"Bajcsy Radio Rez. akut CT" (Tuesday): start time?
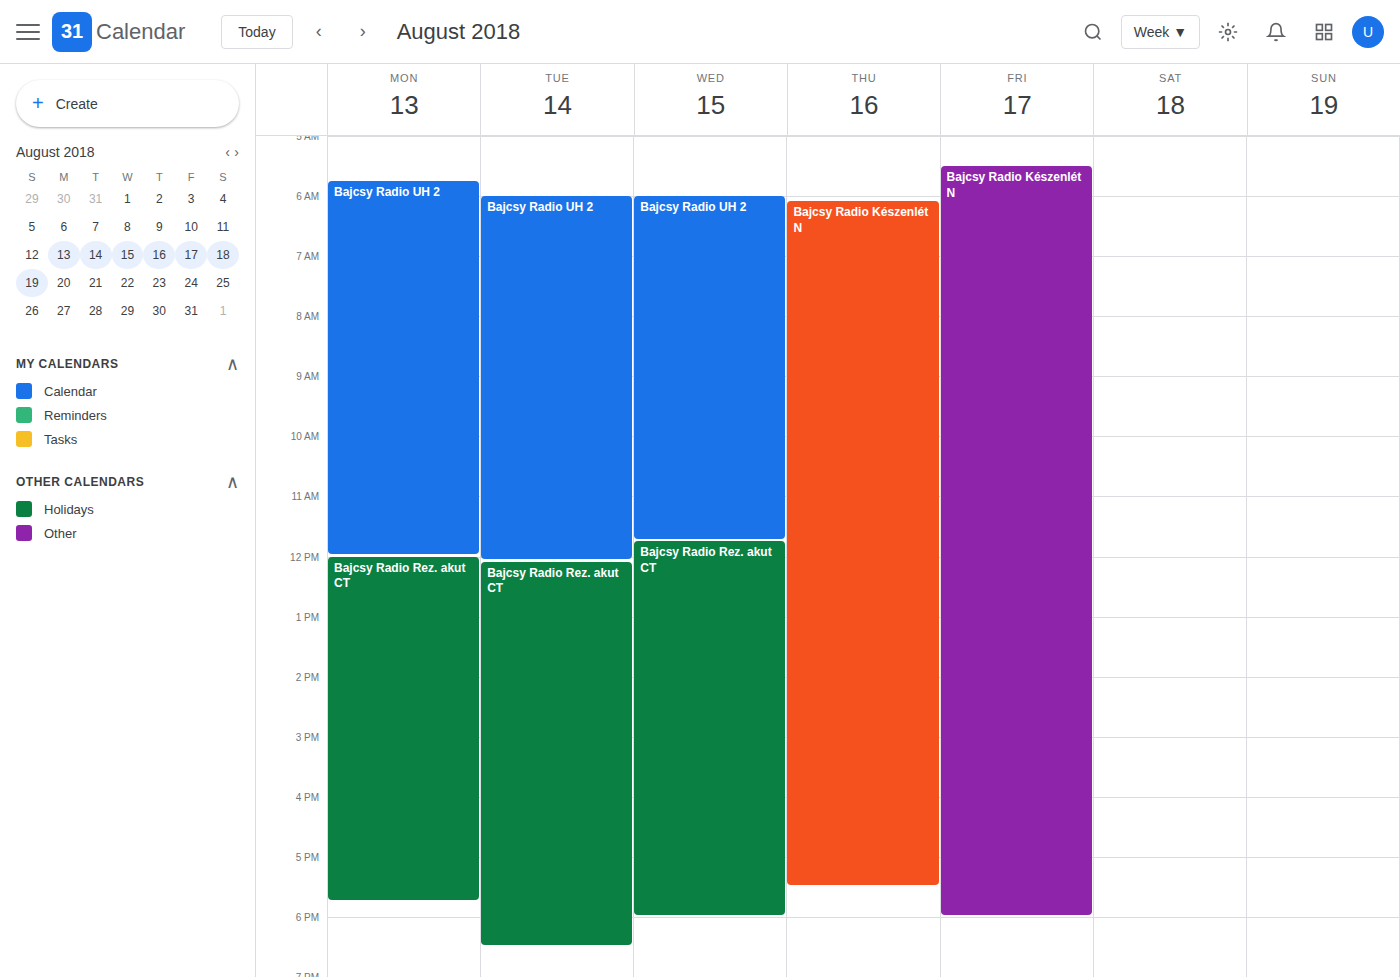
12:05 PM